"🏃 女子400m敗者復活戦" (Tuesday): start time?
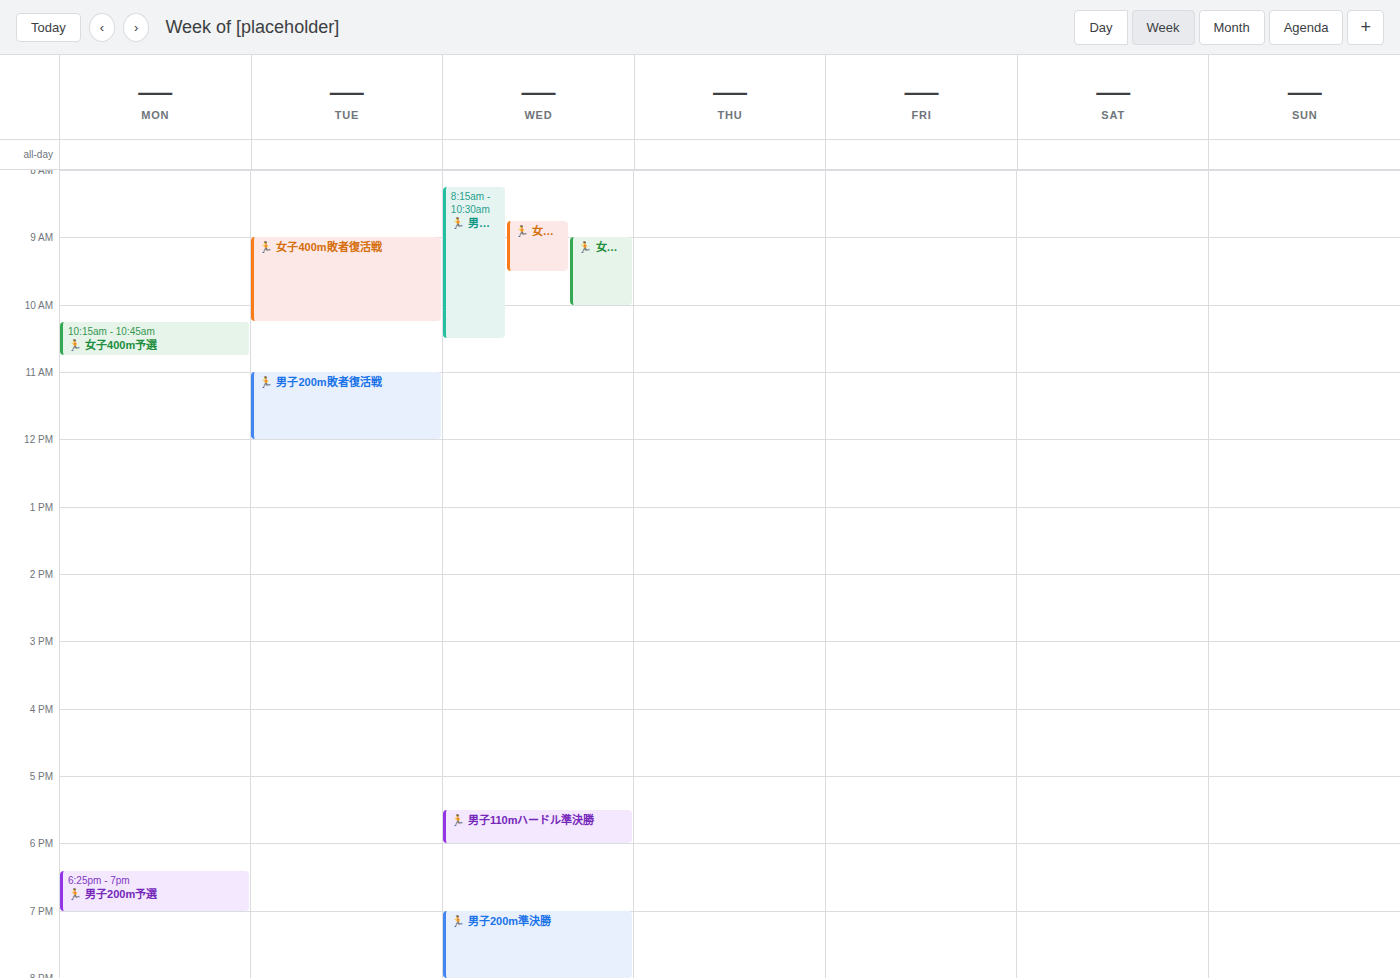
9:00 AM